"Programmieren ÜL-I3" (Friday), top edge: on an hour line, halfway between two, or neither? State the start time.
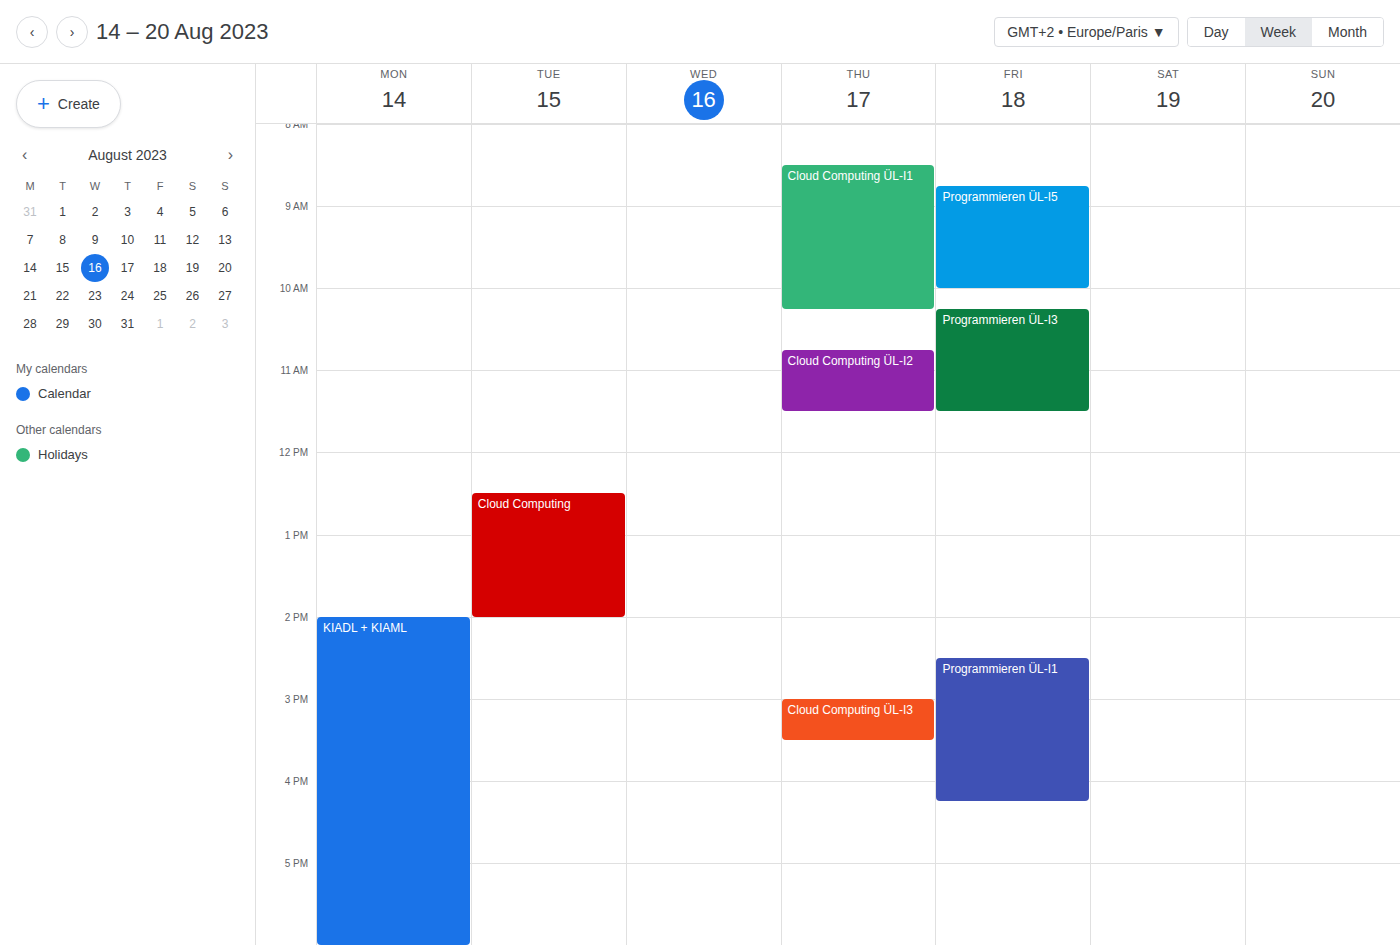
10:15 -- neither: a quarter of the way from the 10:00 line to the 11:00 line.